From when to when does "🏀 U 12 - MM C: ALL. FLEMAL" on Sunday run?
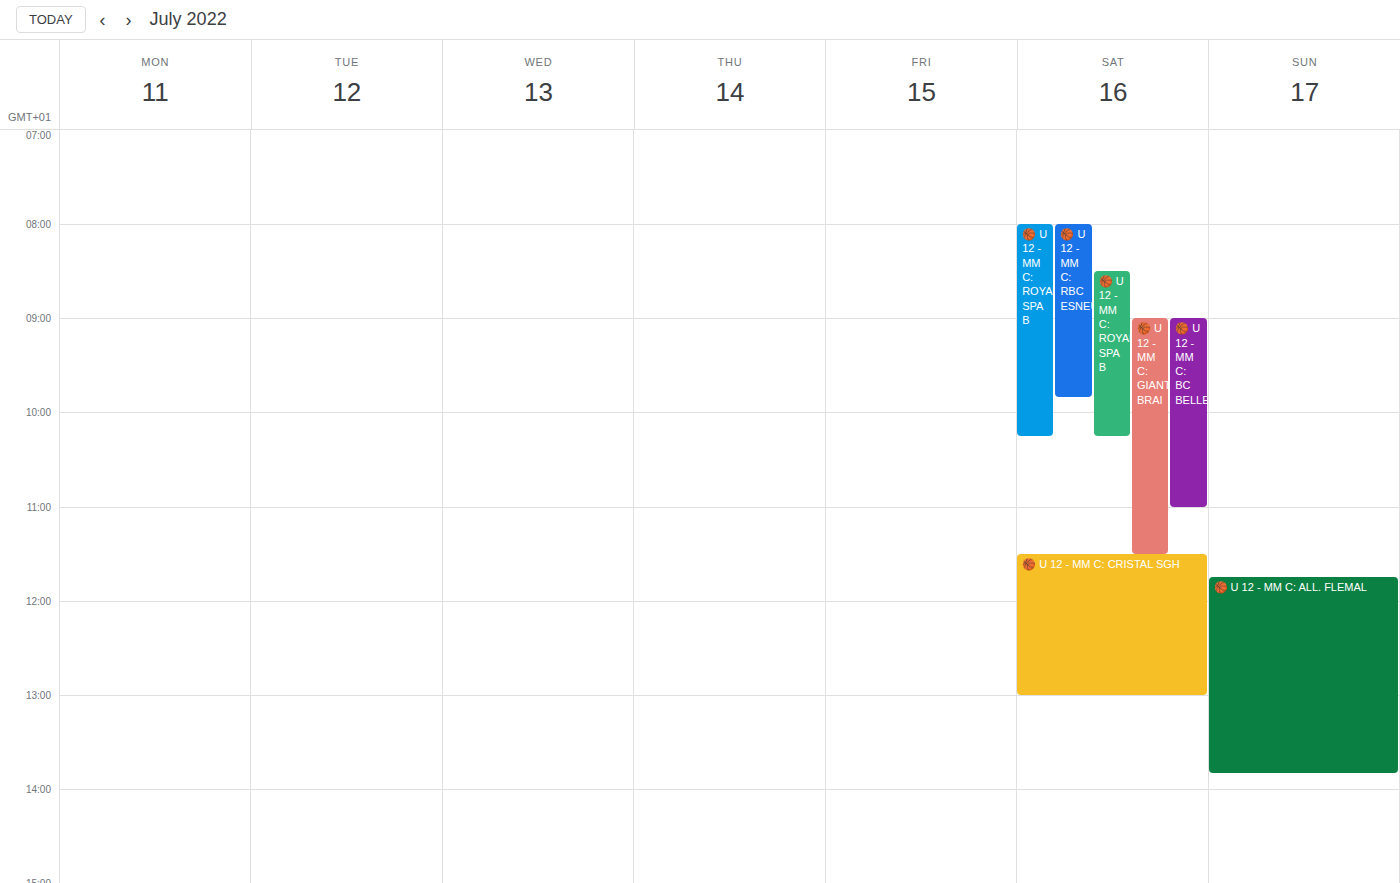
11:45 AM to 1:50 PM